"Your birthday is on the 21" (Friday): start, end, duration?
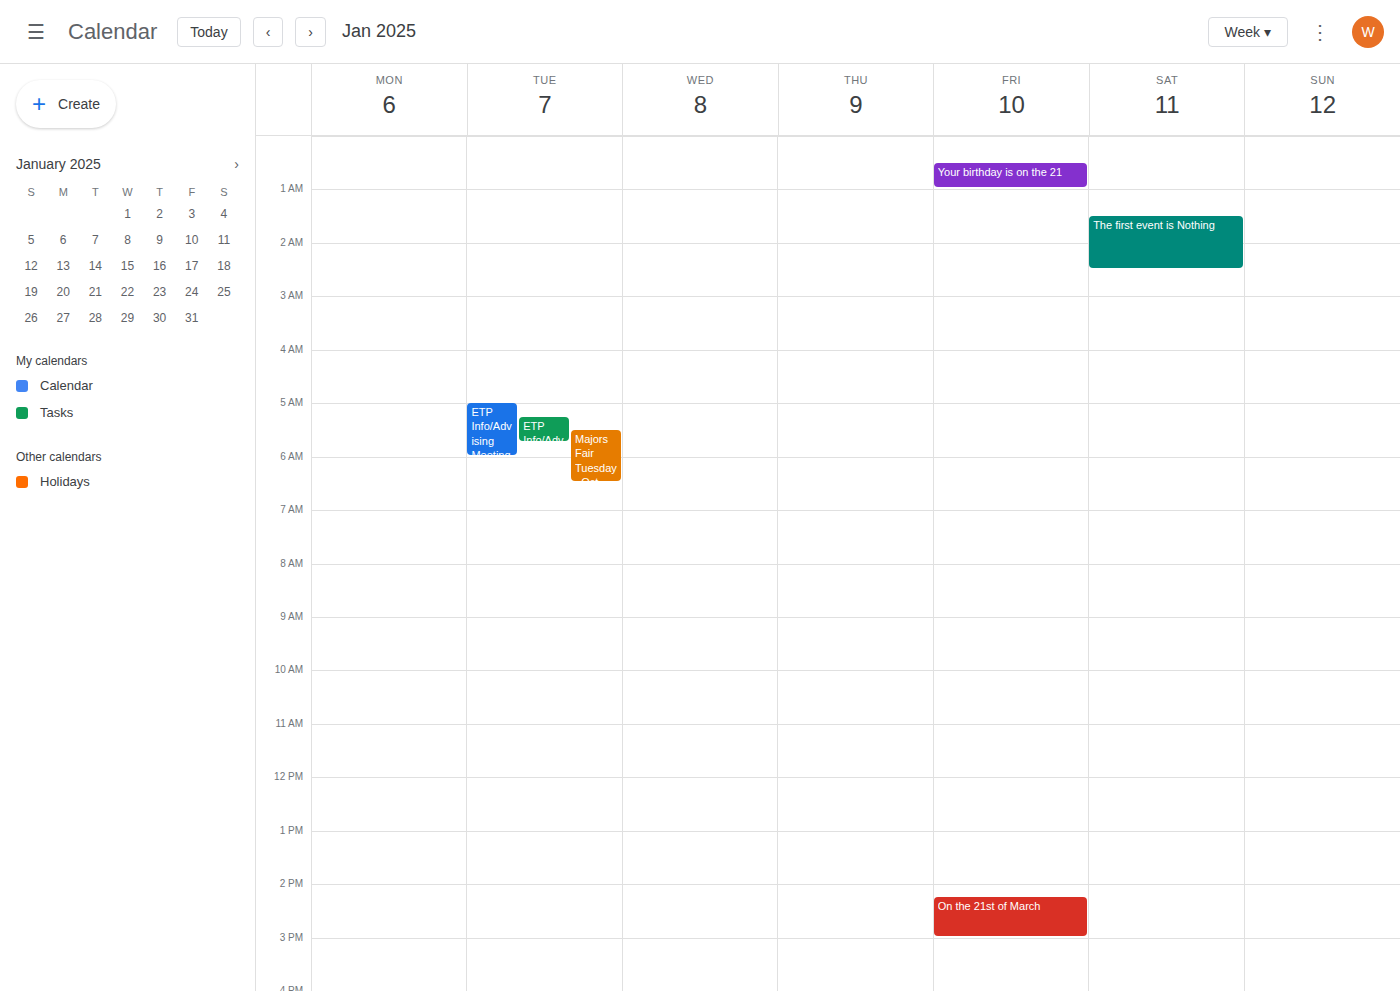
12:30 AM to 1:00 AM, 30 minutes